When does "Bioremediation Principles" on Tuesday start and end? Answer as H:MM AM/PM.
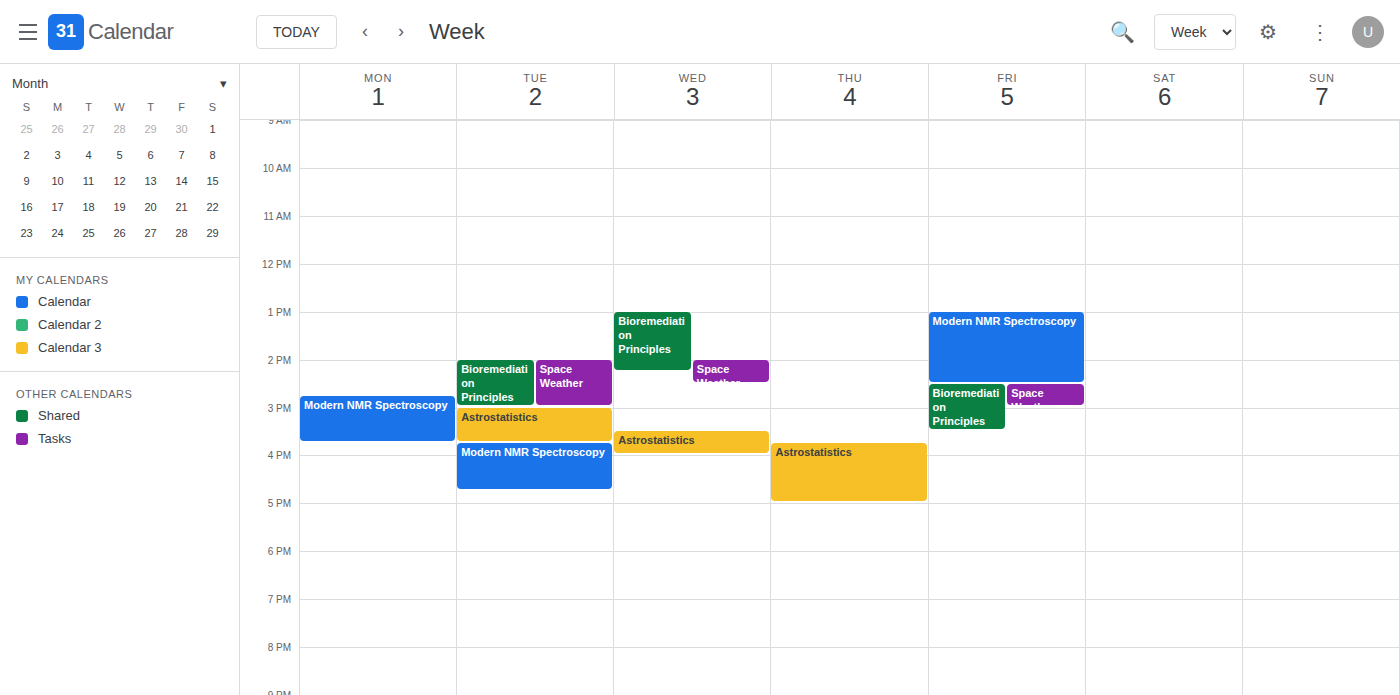
2:00 PM to 3:00 PM